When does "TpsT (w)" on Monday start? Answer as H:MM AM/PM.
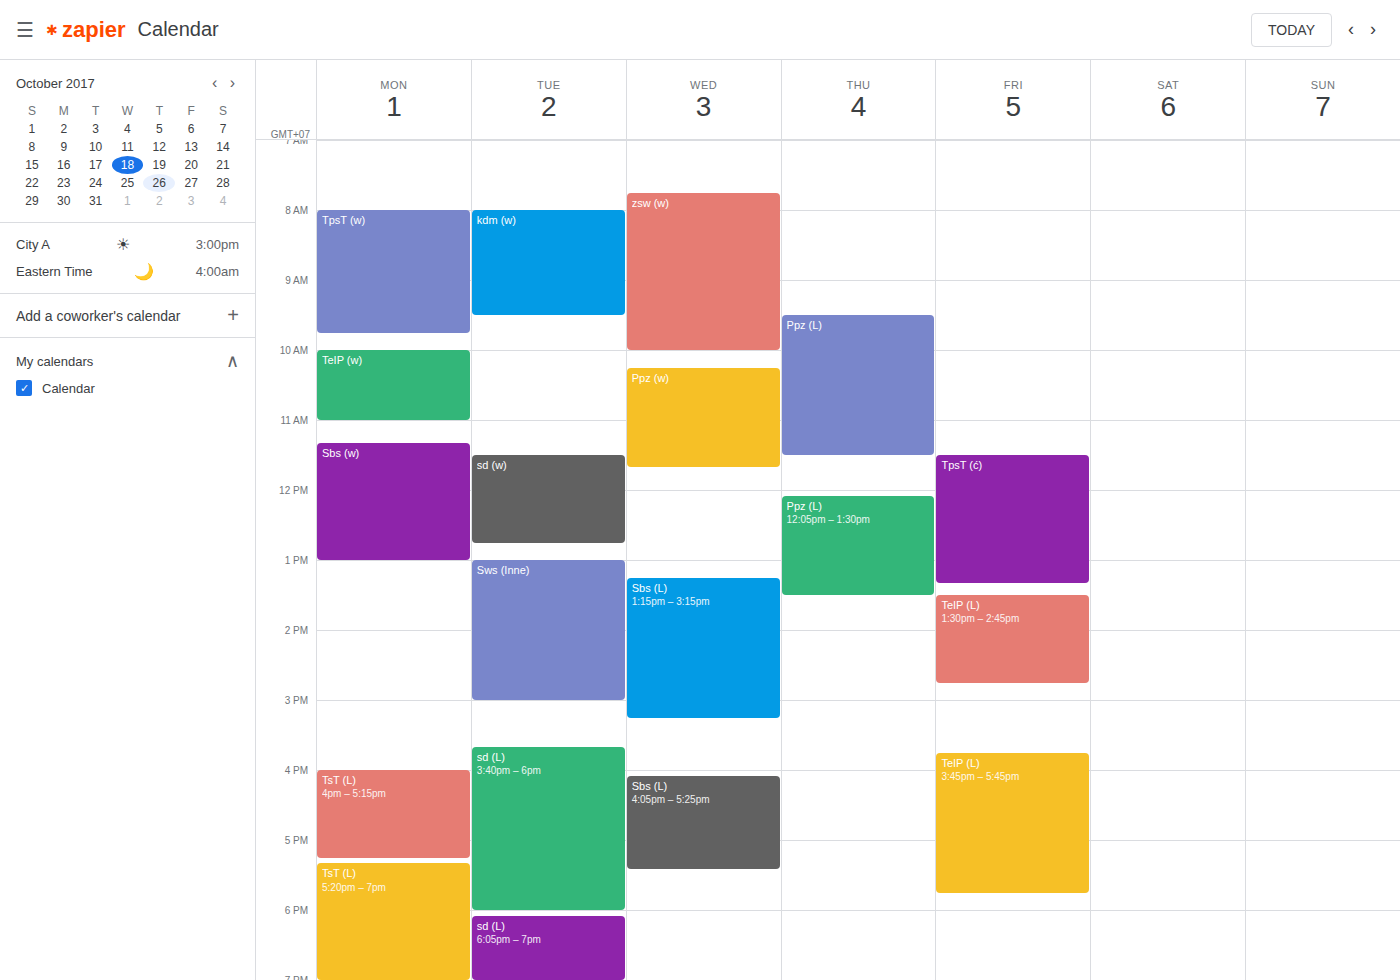
8:00 AM